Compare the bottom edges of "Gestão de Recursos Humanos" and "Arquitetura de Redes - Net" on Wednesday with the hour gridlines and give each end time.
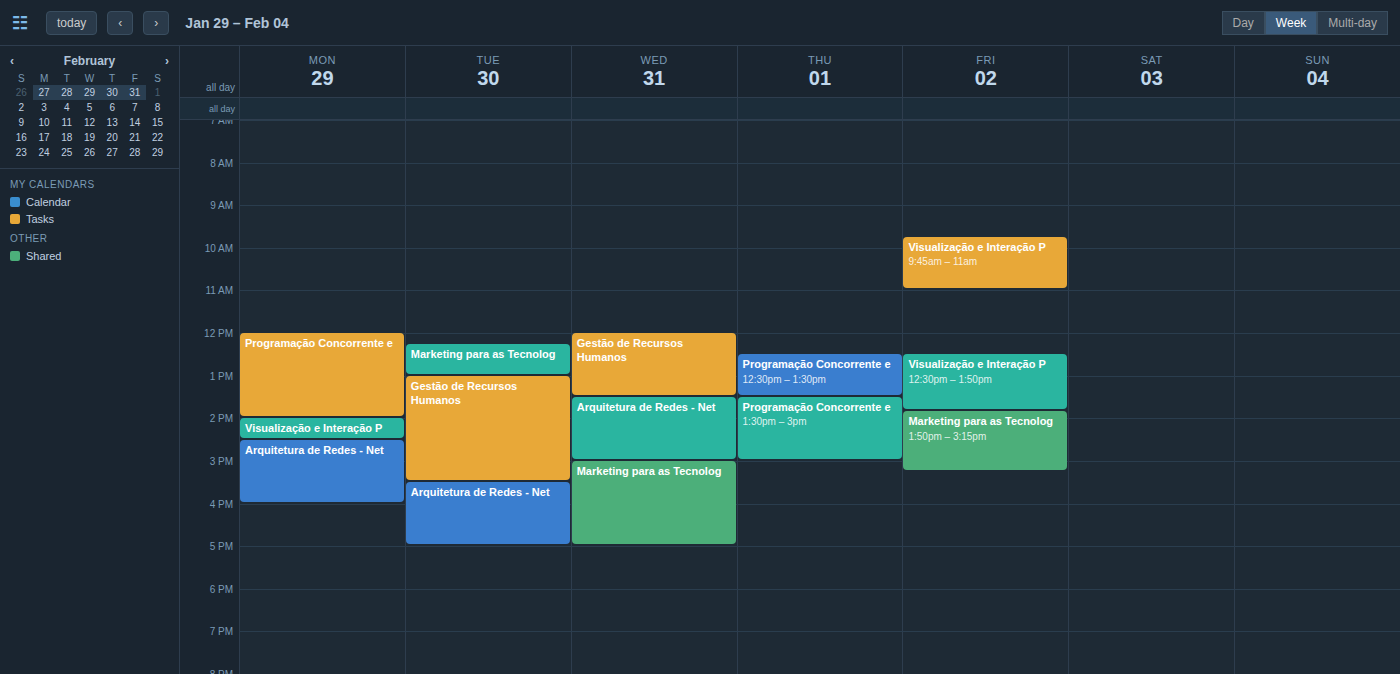
"Gestão de Recursos Humanos": 1:30 PM, halfway between the 1 PM and 2 PM lines. "Arquitetura de Redes - Net": 3:00 PM, exactly on the 3 PM line.